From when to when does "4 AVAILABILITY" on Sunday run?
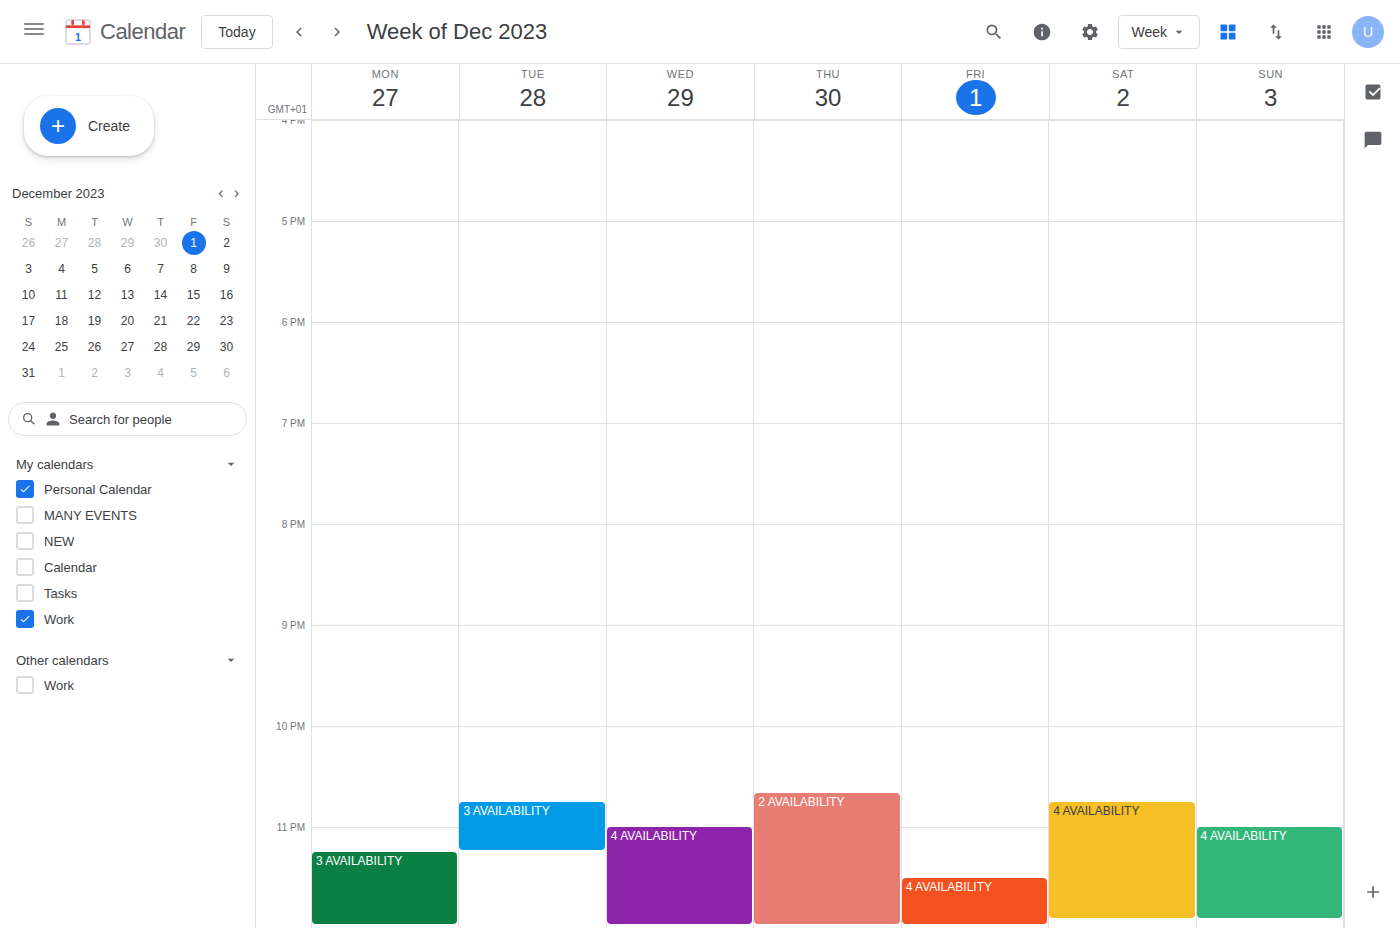
11:00 PM to 11:55 PM